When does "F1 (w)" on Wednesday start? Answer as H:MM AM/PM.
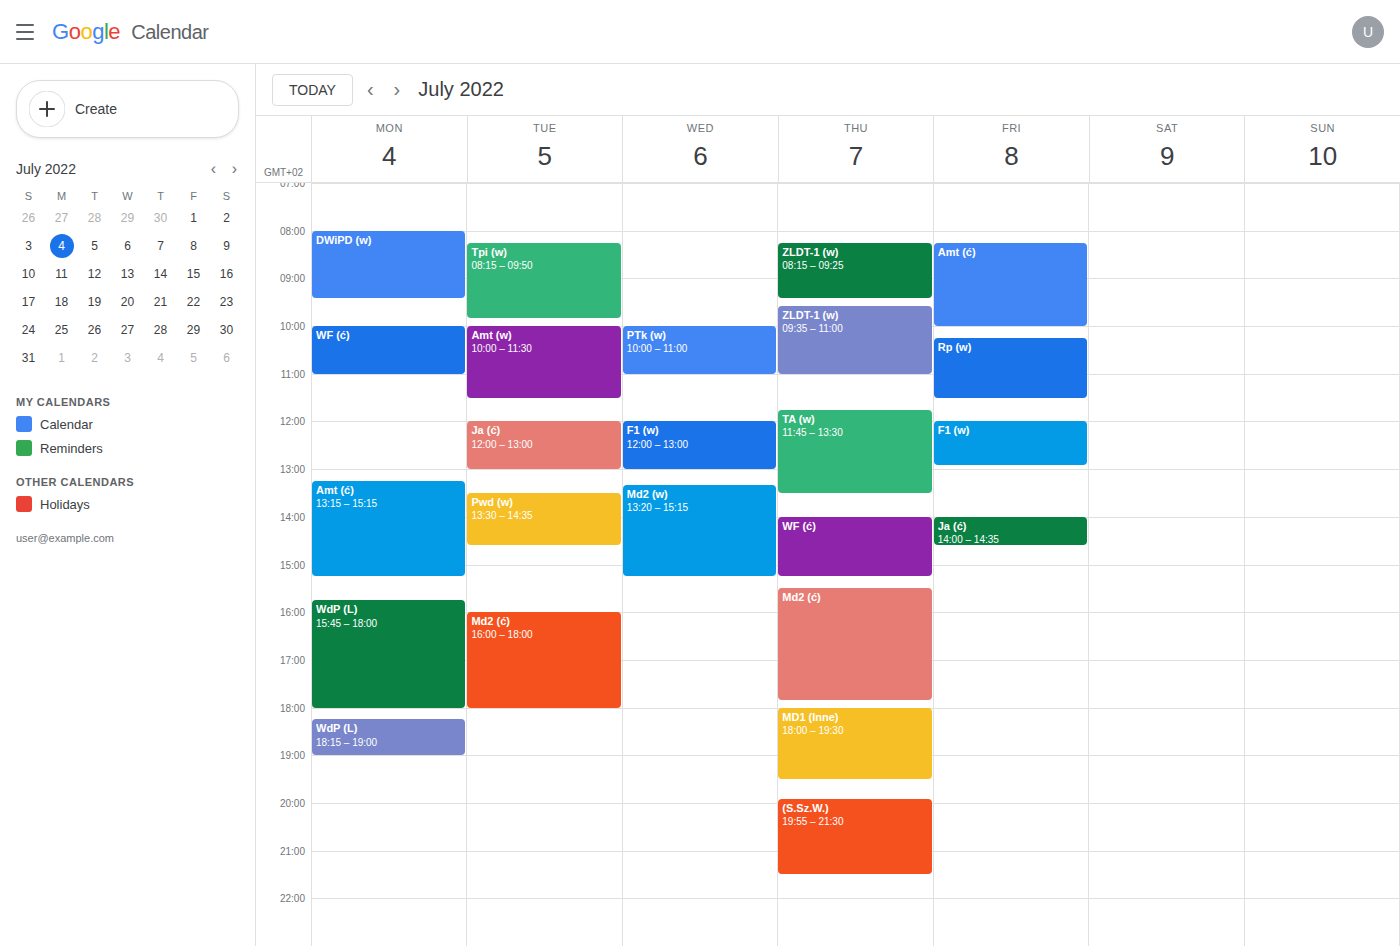
12:00 PM